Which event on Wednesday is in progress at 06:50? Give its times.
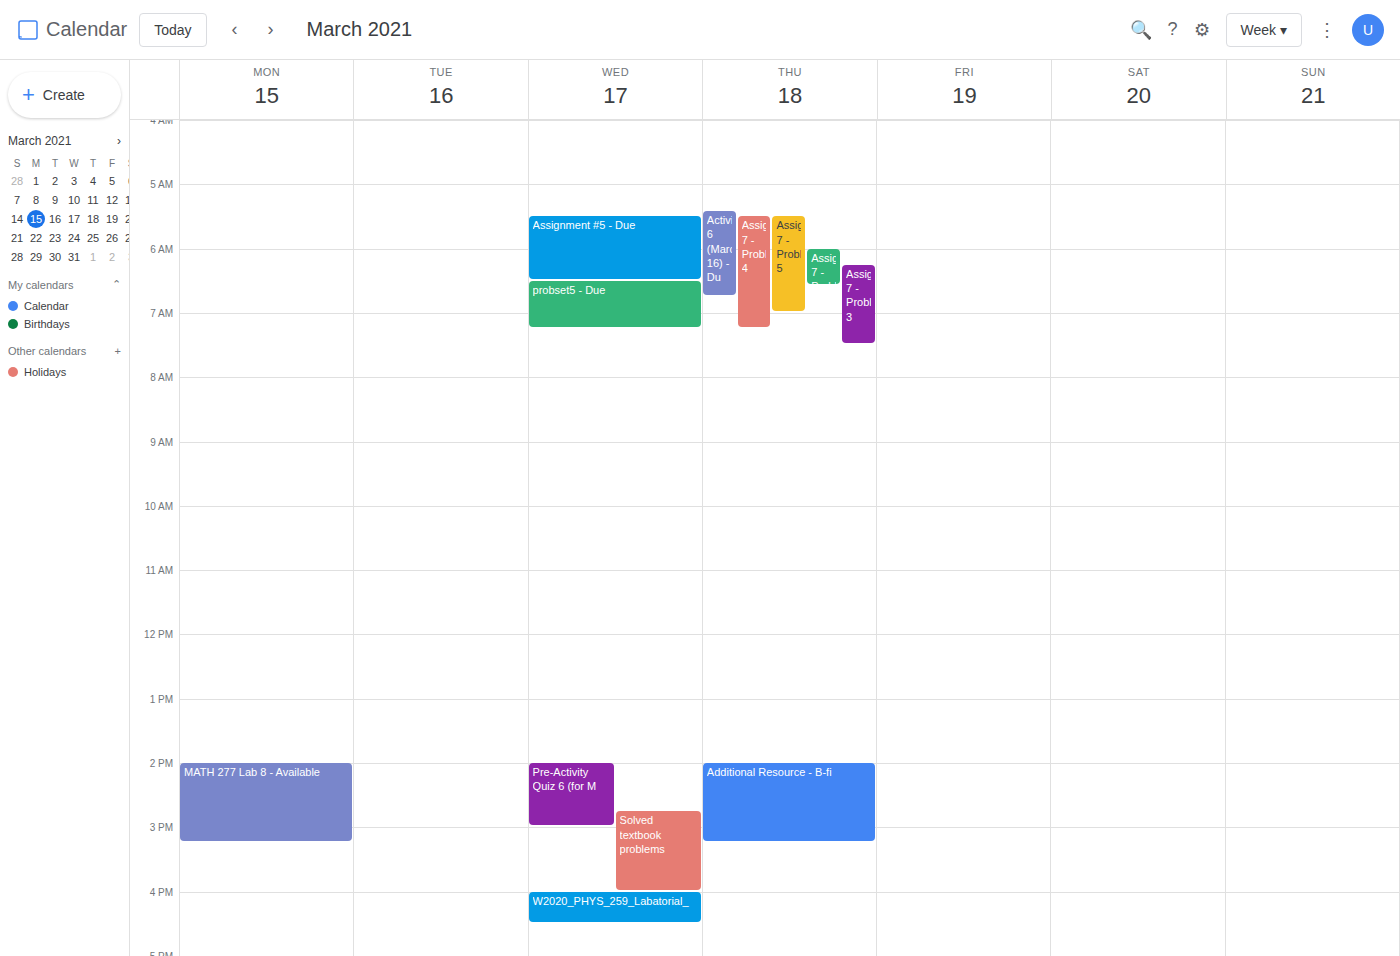
"probset5 - Due", 06:30 to 07:15